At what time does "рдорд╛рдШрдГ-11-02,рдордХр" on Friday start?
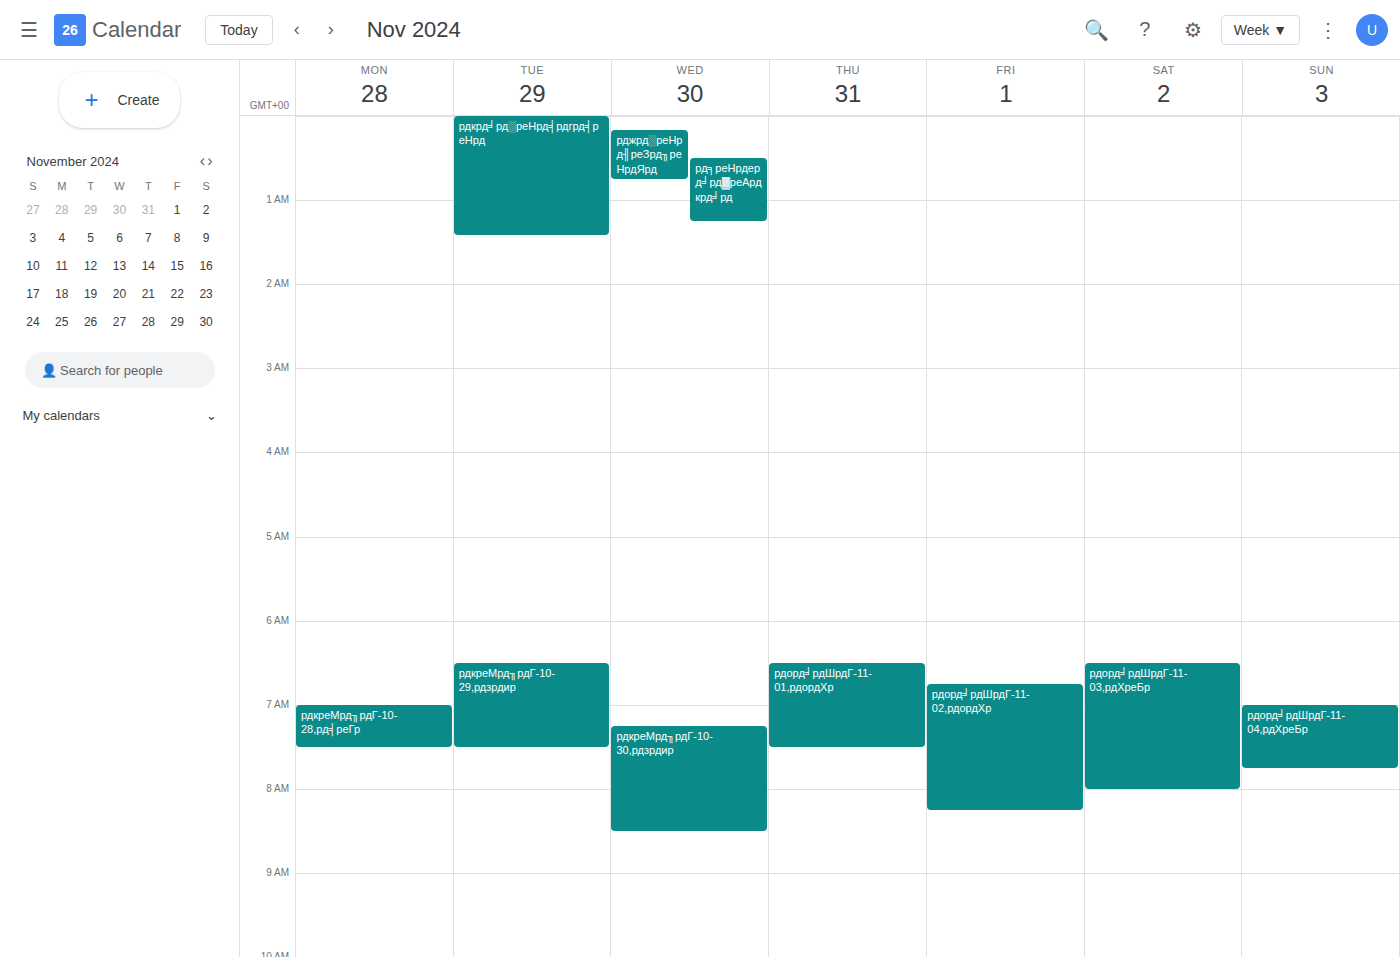
6:45 AM